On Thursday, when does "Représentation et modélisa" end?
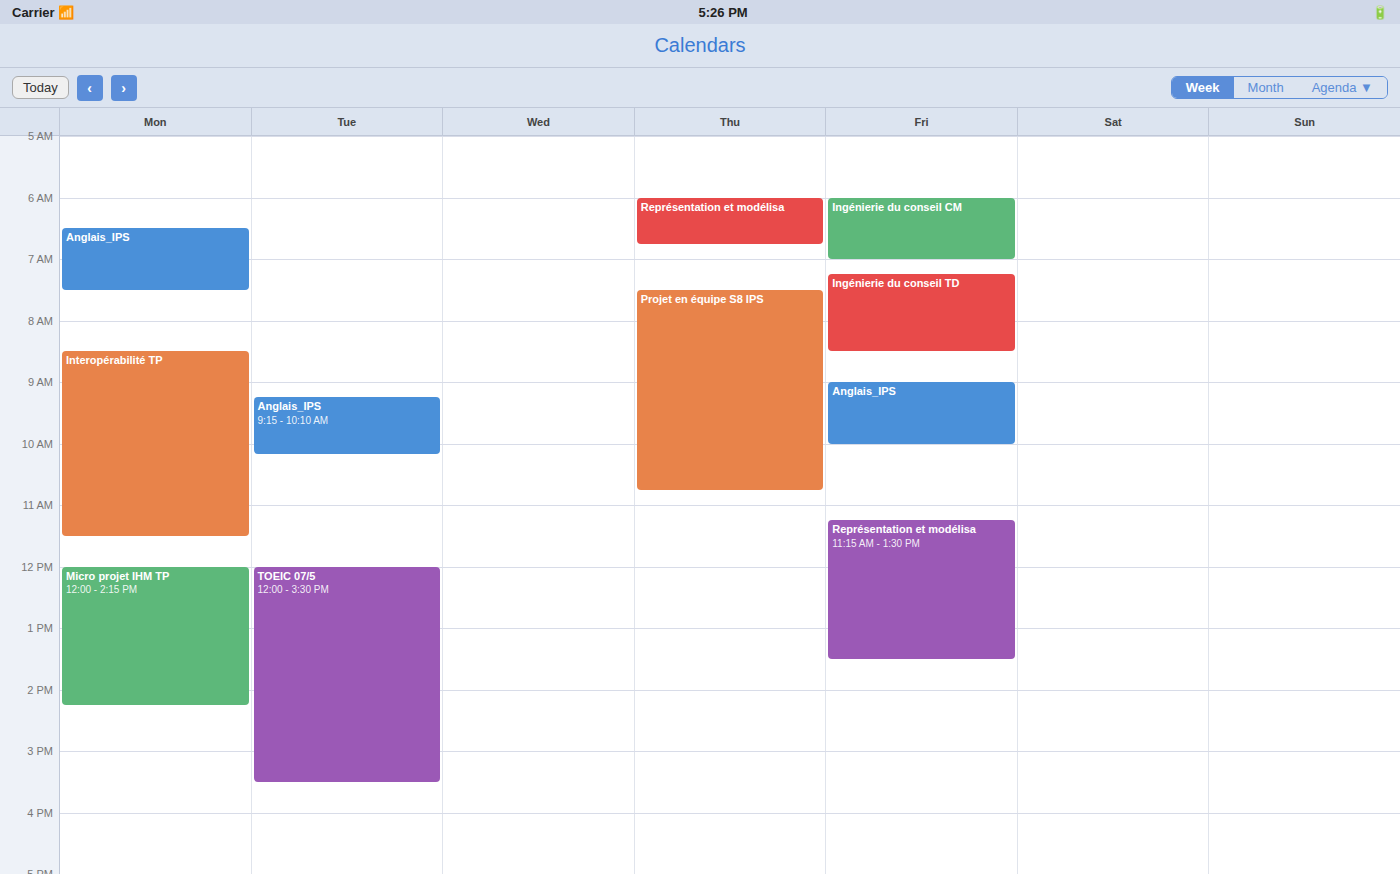
6:45 AM